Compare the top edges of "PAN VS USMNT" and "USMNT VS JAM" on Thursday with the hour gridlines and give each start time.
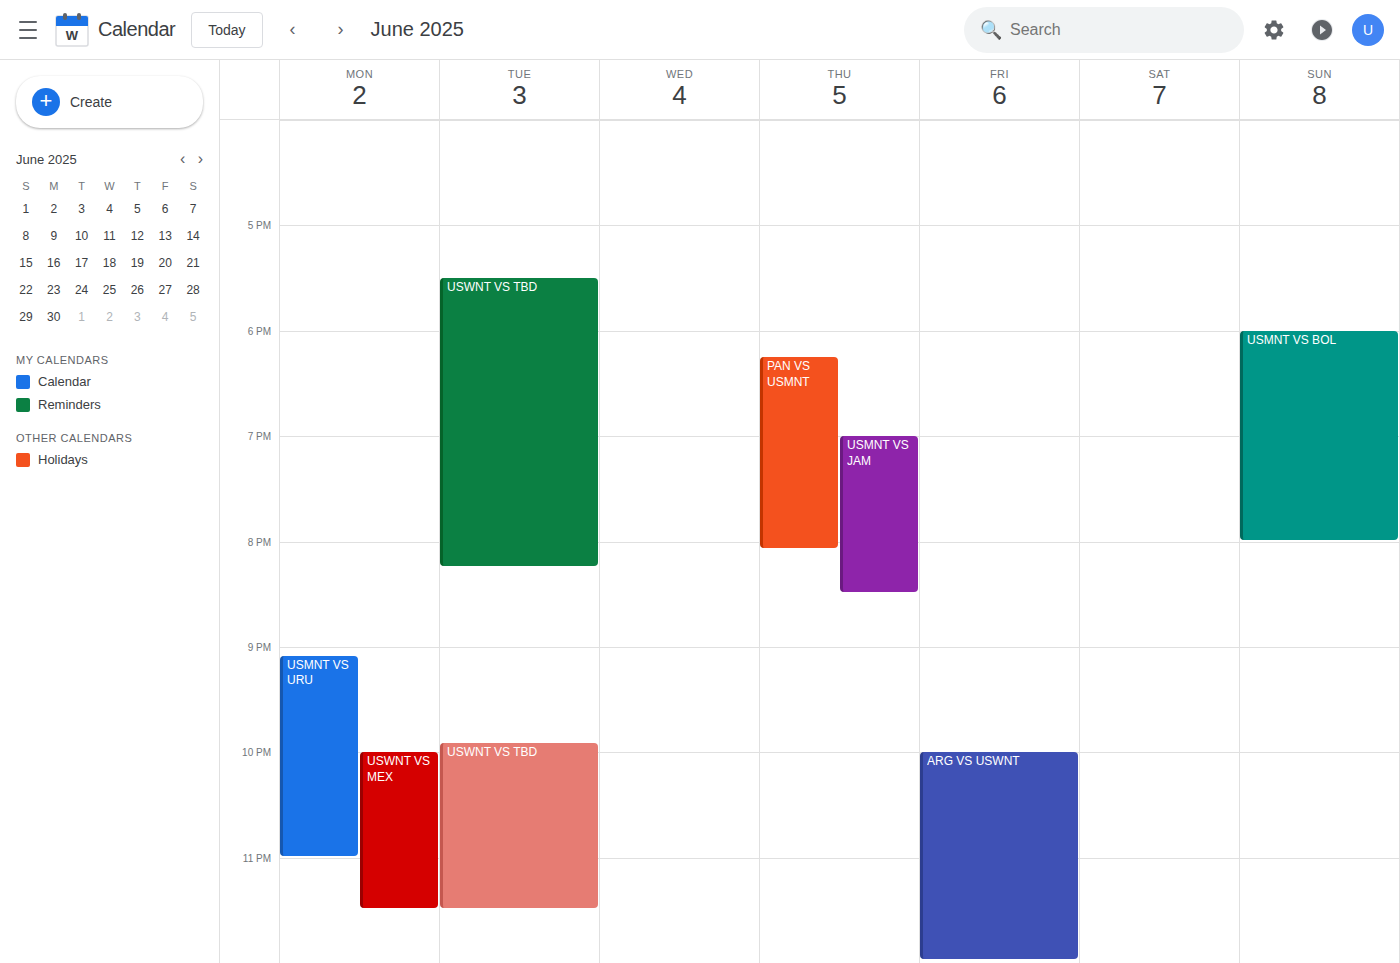
"PAN VS USMNT": 6:15 PM, neither: a quarter of the way from the 6 PM line to the 7 PM line. "USMNT VS JAM": 7:00 PM, exactly on the 7 PM line.